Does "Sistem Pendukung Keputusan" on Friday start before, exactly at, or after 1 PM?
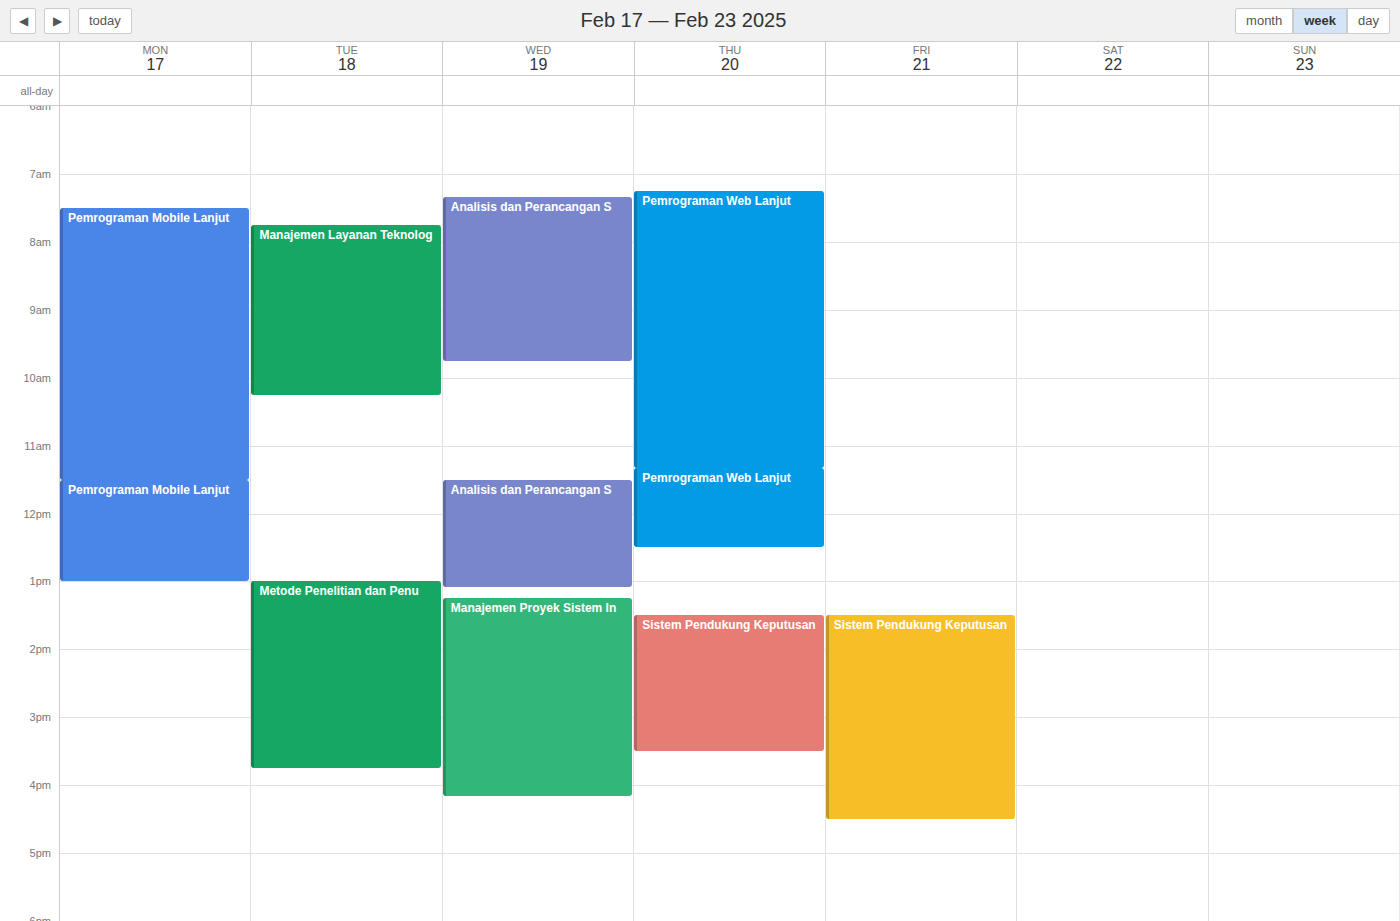
1:30 PM -- after 1 PM, 30 minutes below the 1 PM line.